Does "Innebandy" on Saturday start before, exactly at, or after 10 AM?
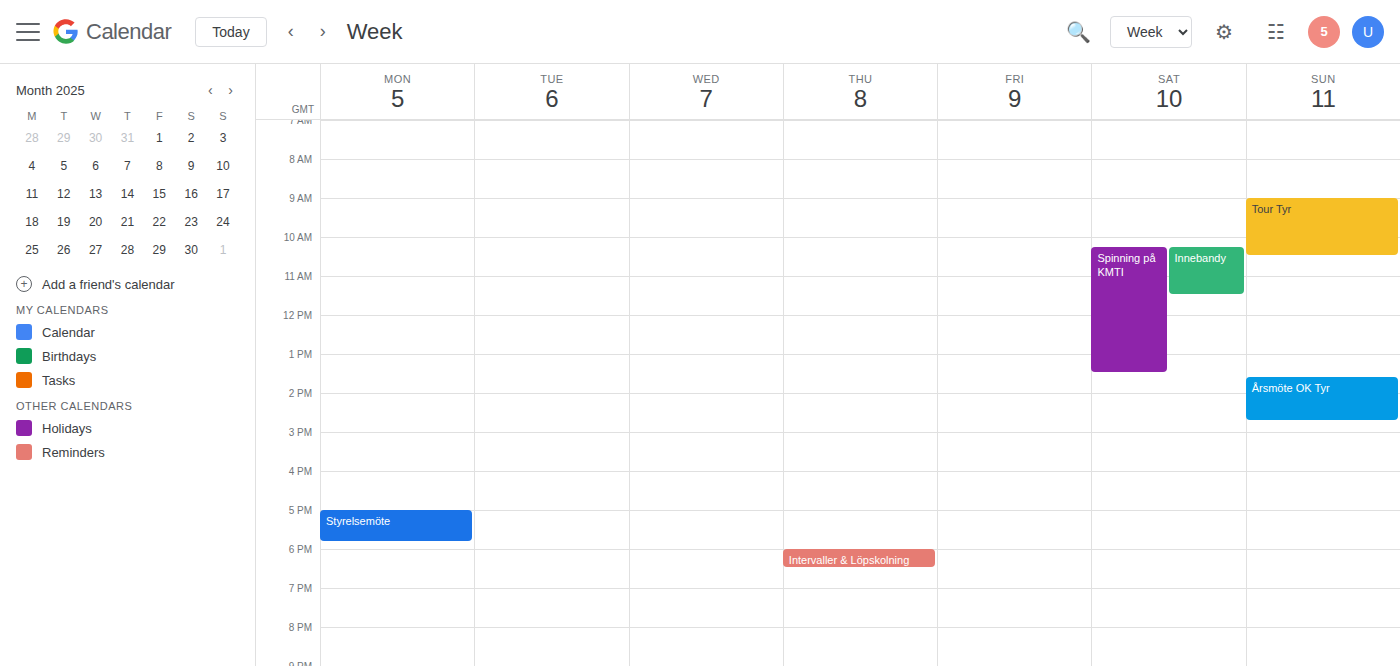
10:15 AM -- after 10 AM, 15 minutes below the 10 AM line.